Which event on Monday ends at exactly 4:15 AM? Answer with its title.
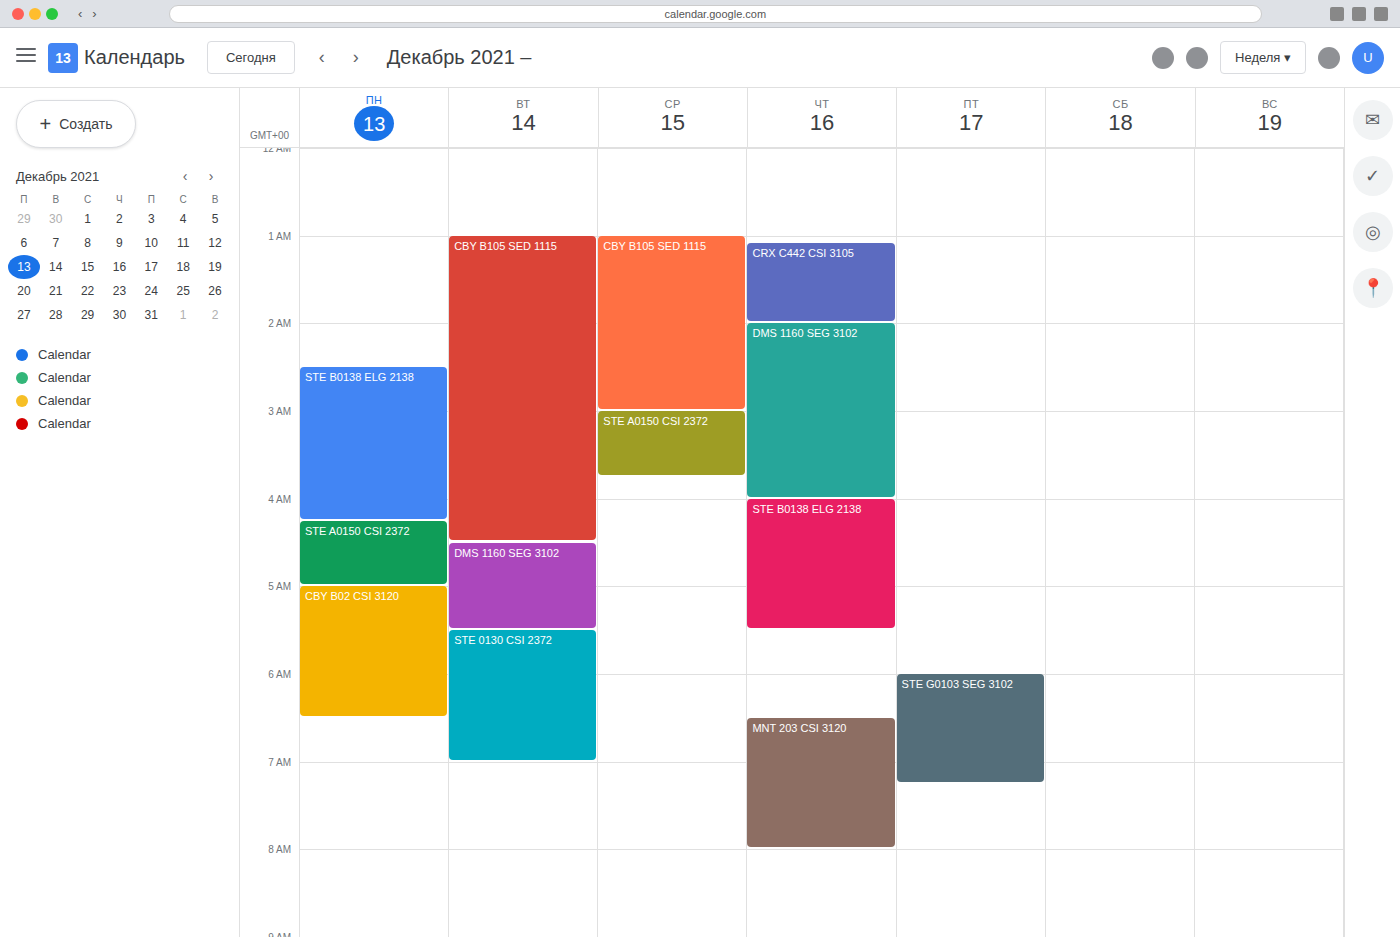
"STE B0138 ELG 2138"